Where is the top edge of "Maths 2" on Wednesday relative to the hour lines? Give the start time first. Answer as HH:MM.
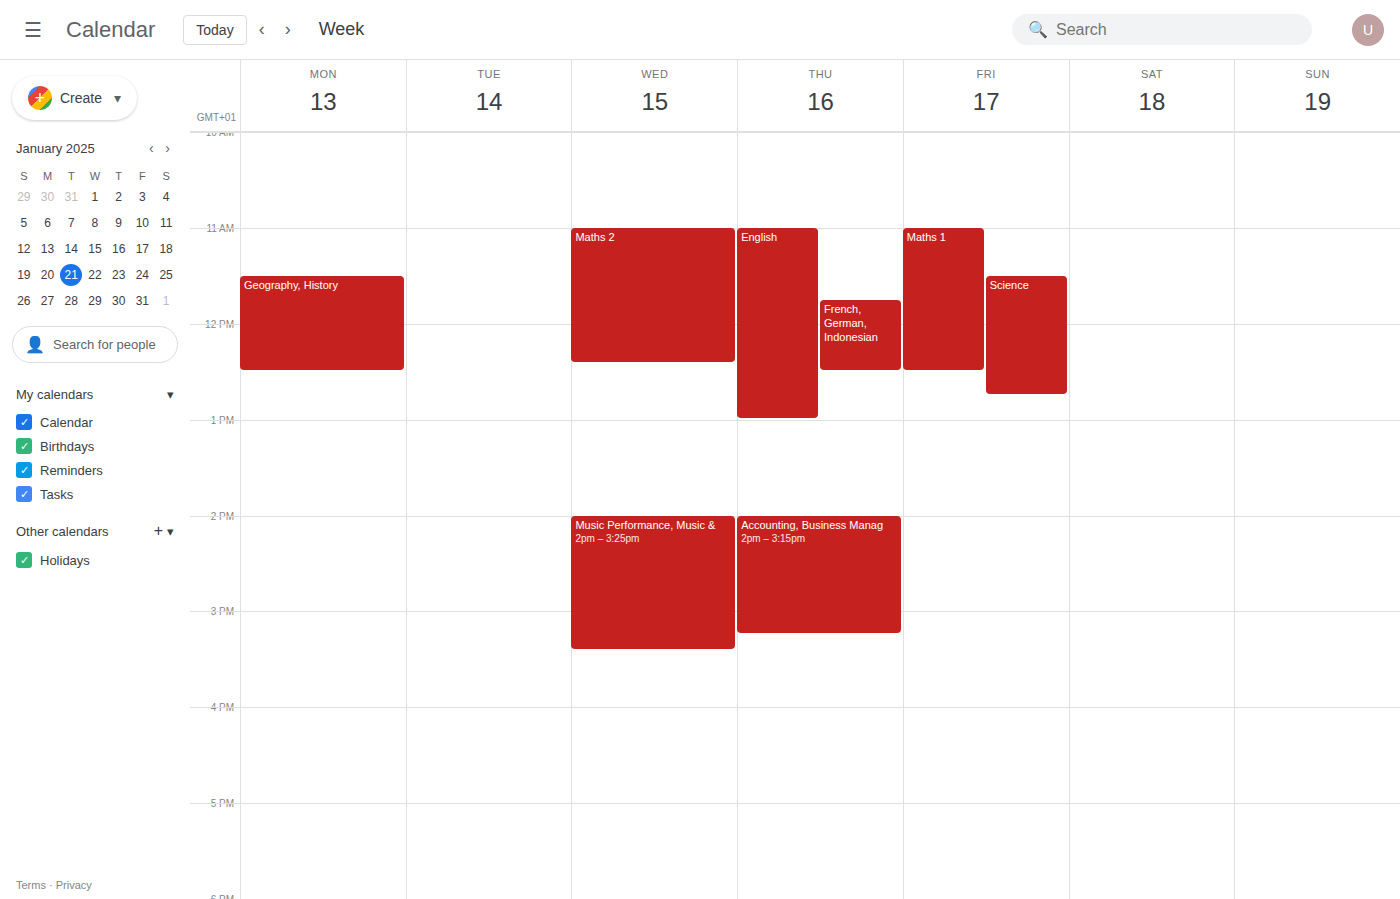
11:00 -- exactly on the 11:00 line.